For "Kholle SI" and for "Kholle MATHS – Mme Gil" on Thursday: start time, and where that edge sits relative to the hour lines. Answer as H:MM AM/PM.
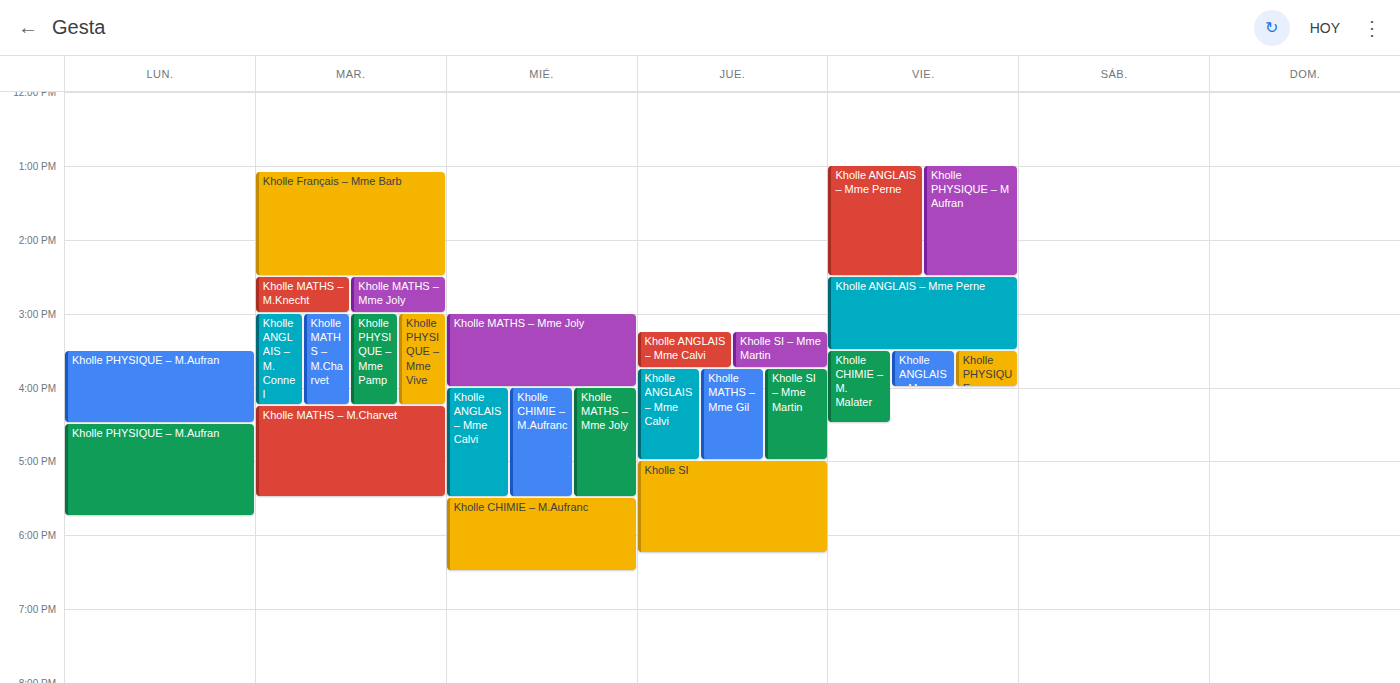
"Kholle SI": 5:00 PM, exactly on the 5 PM line. "Kholle MATHS – Mme Gil": 3:45 PM, neither: three quarters of the way from the 3 PM line to the 4 PM line.